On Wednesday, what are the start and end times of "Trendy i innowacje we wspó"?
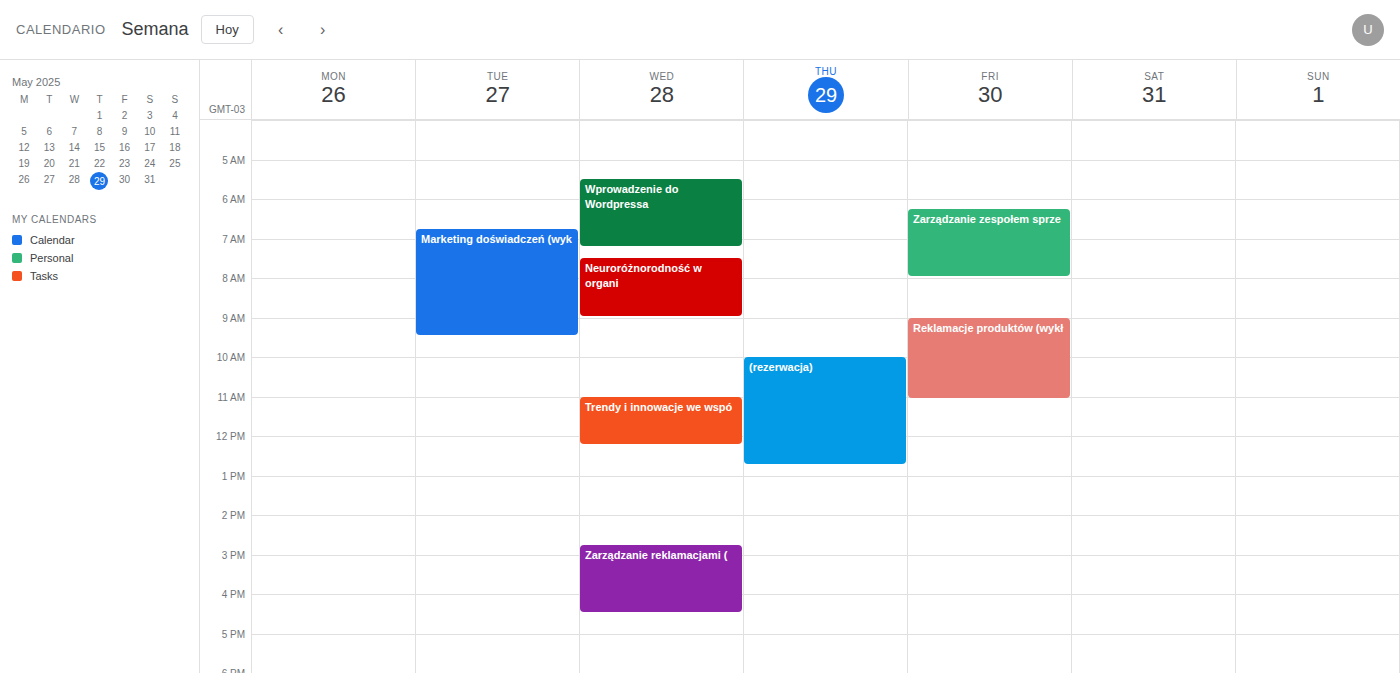
11:00 AM to 12:15 PM